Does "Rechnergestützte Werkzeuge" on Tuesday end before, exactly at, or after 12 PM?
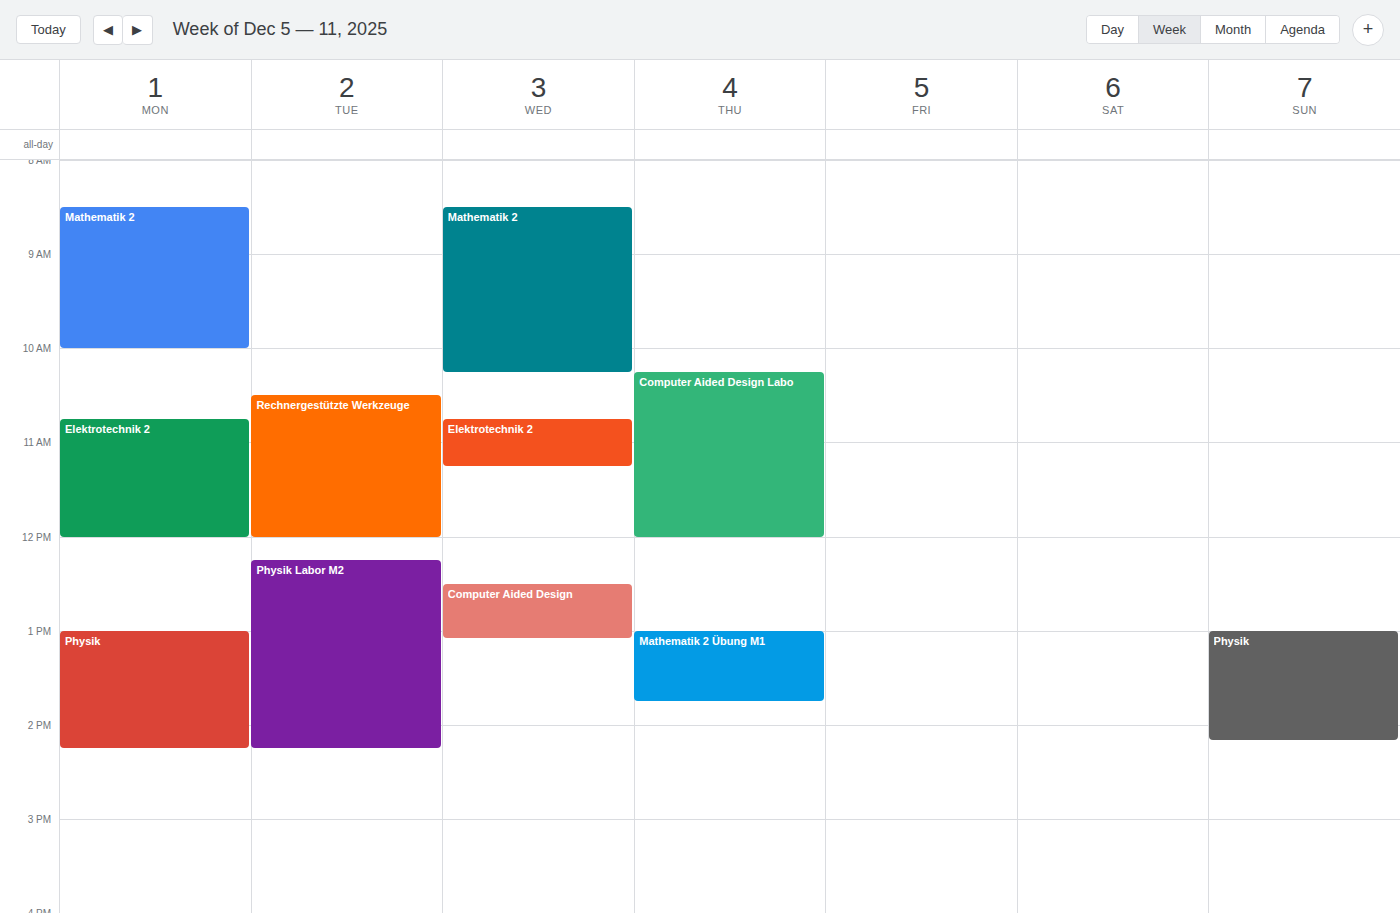
12:00 PM -- exactly at 12 PM, on the 12 PM line.